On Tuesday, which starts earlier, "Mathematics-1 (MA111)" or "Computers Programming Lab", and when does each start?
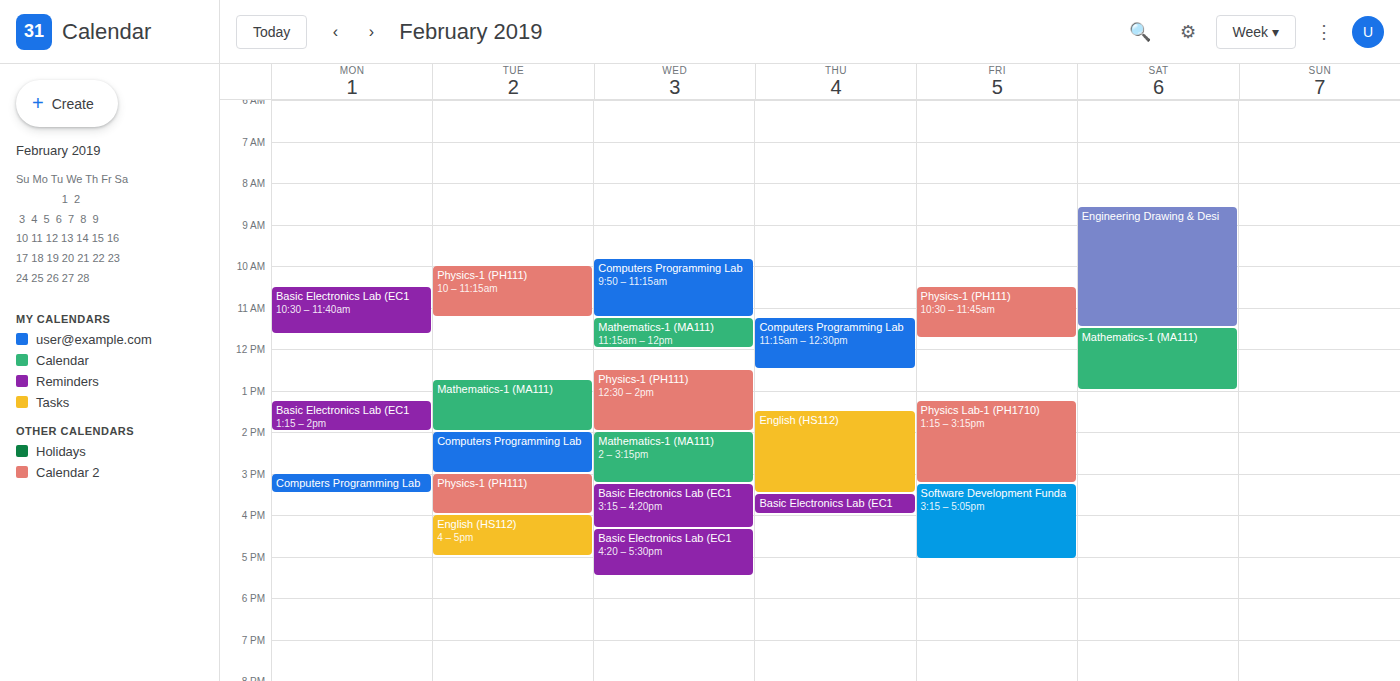
"Mathematics-1 (MA111)" 12:45 PM; "Computers Programming Lab" 2:00 PM.